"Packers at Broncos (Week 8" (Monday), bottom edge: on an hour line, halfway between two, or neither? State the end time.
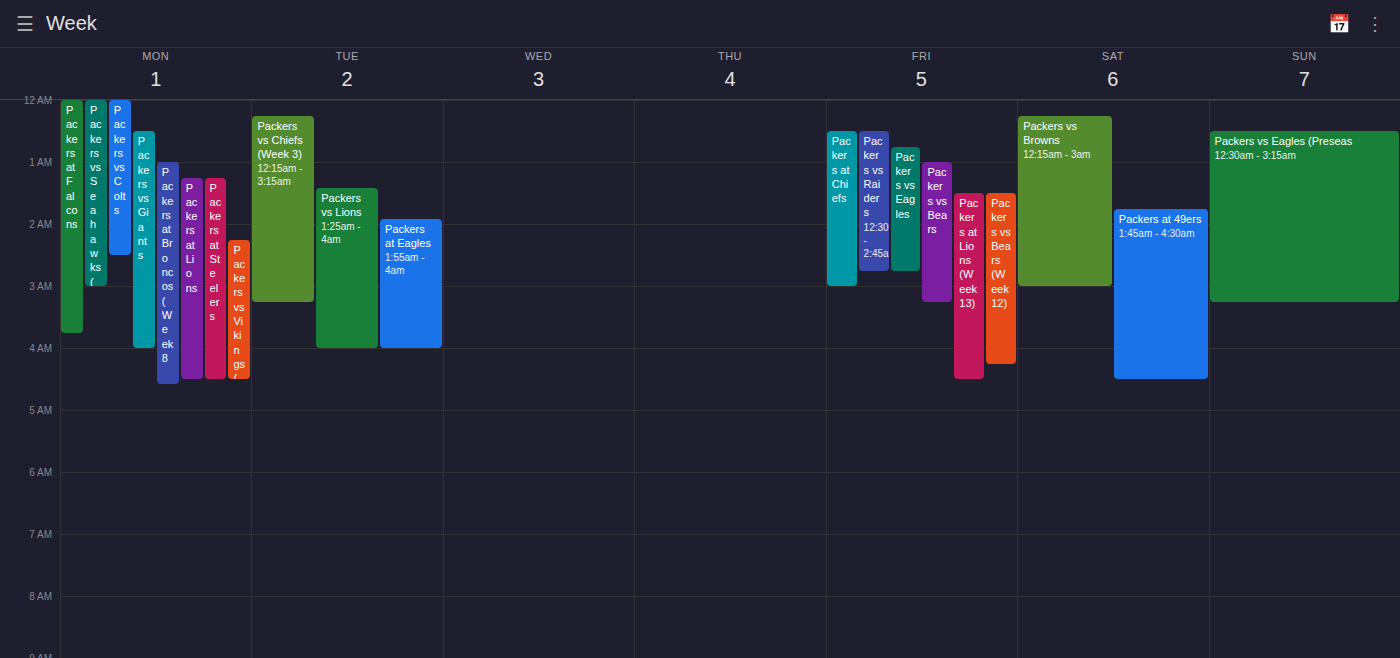
4:35 AM -- neither: 35 minutes below the 4 AM line and 25 minutes above the 5 AM line.